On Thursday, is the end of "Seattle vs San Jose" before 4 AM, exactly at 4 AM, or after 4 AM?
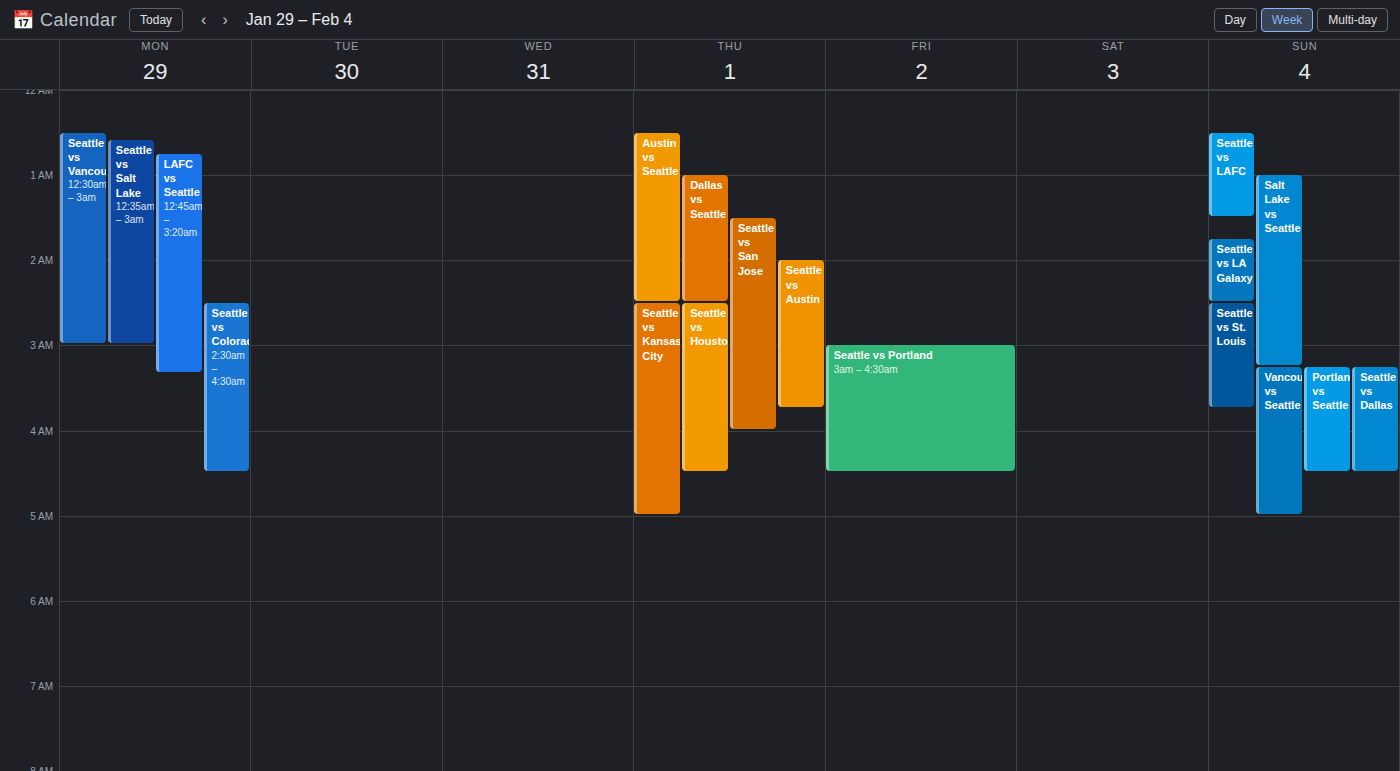
4:00 AM -- exactly at 4 AM, on the 4 AM line.